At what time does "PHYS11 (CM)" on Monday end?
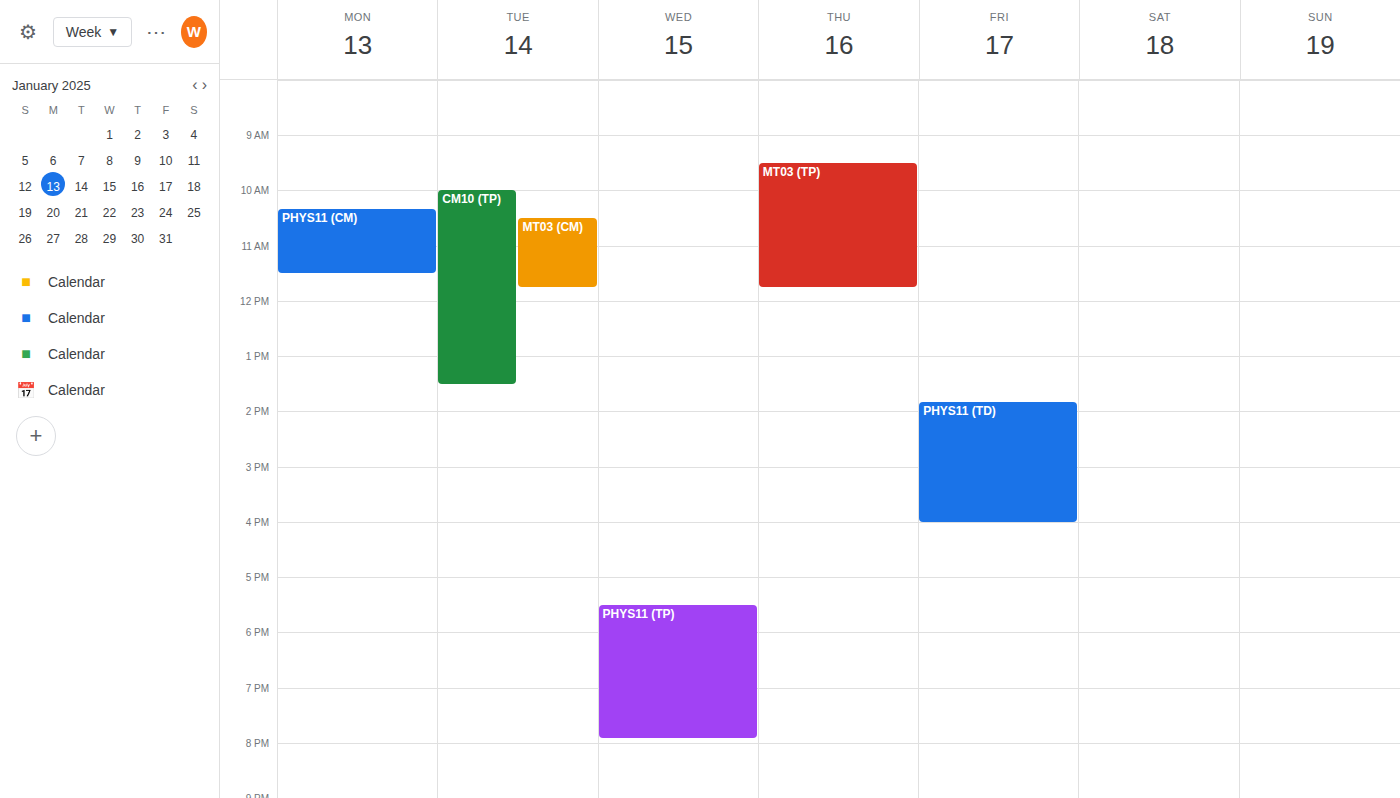
11:30 AM